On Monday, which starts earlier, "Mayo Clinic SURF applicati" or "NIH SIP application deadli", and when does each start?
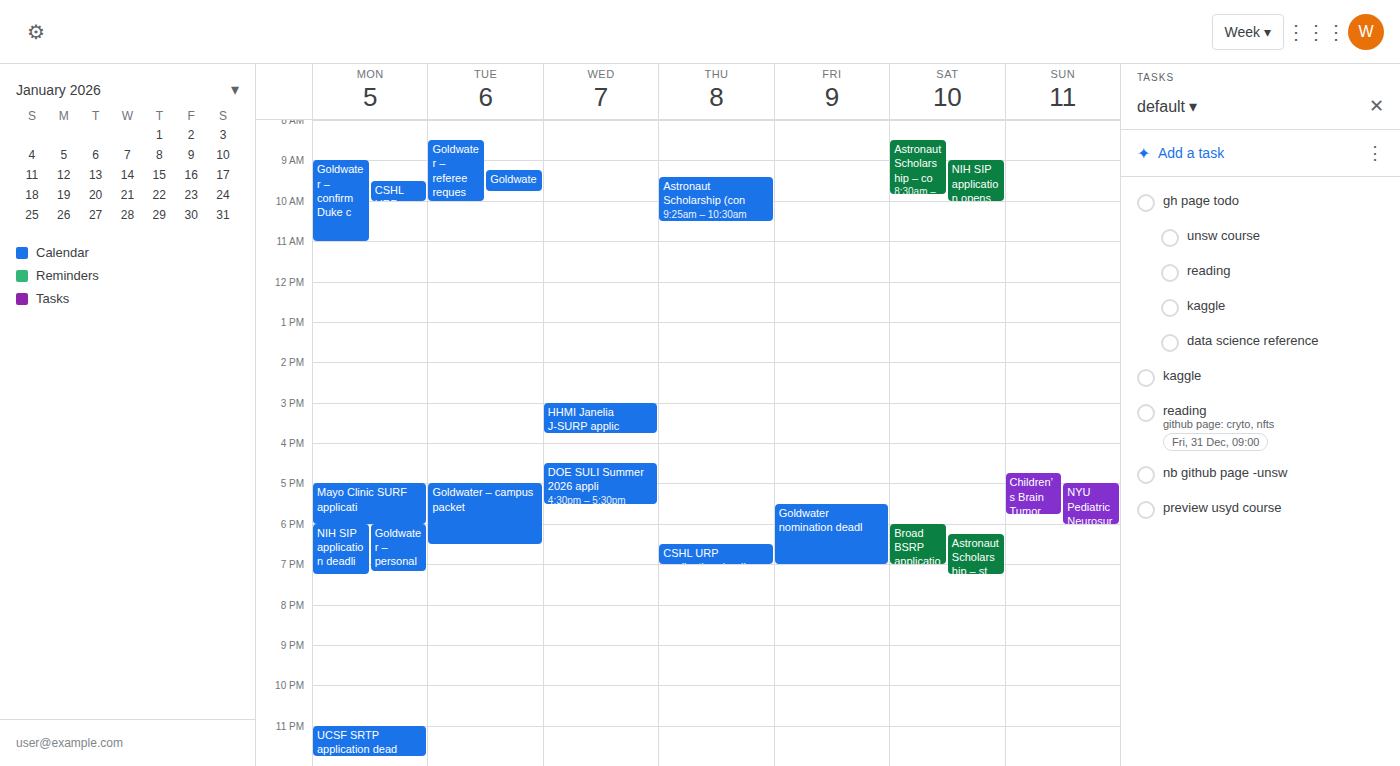
"Mayo Clinic SURF applicati" 5:00 PM; "NIH SIP application deadli" 6:00 PM.